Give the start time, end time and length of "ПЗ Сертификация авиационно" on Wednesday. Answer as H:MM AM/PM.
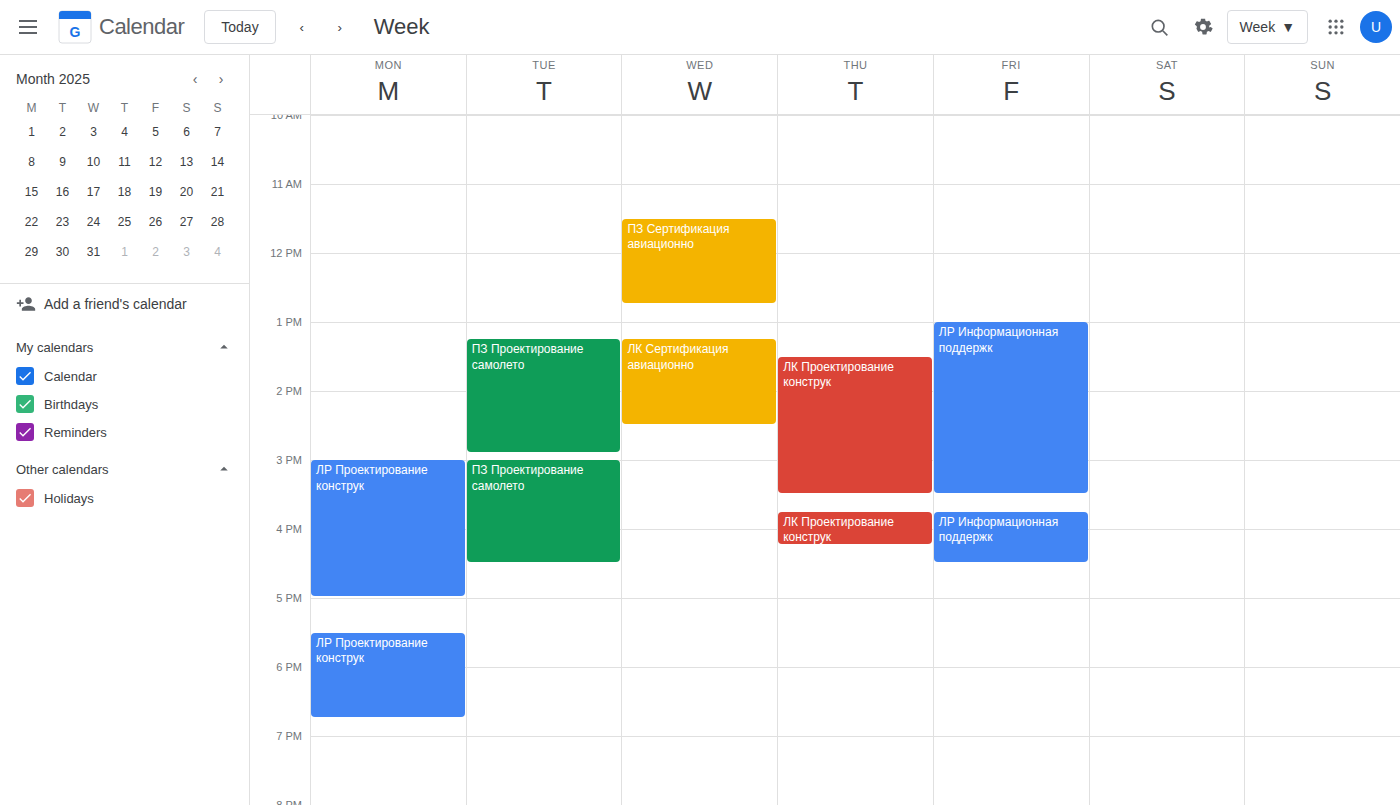
11:30 AM to 12:45 PM, 1 hour 15 minutes